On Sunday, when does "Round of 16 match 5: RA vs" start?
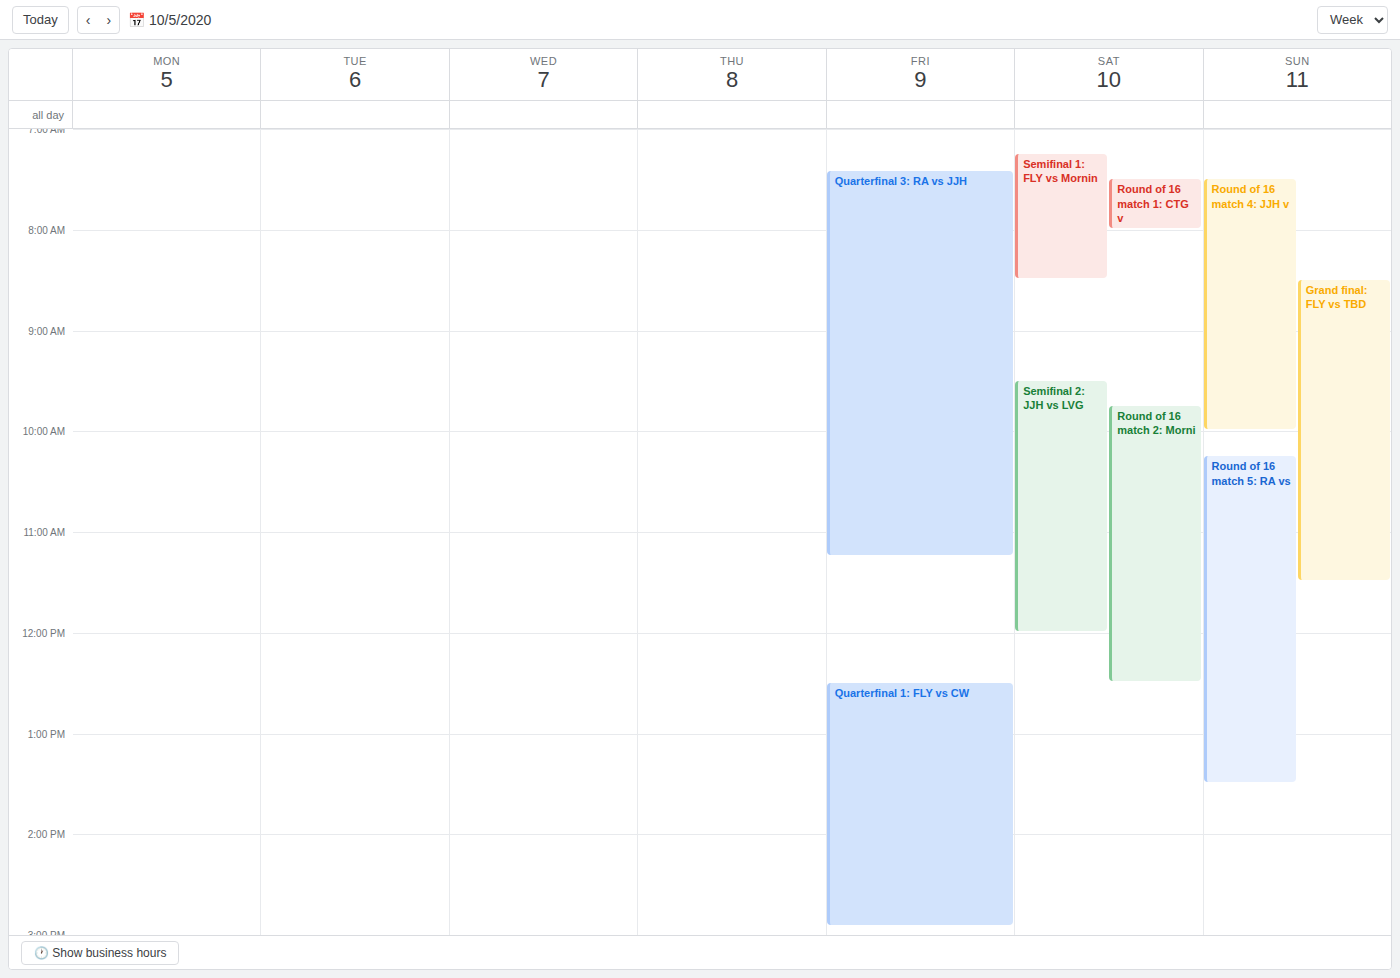
10:15 AM